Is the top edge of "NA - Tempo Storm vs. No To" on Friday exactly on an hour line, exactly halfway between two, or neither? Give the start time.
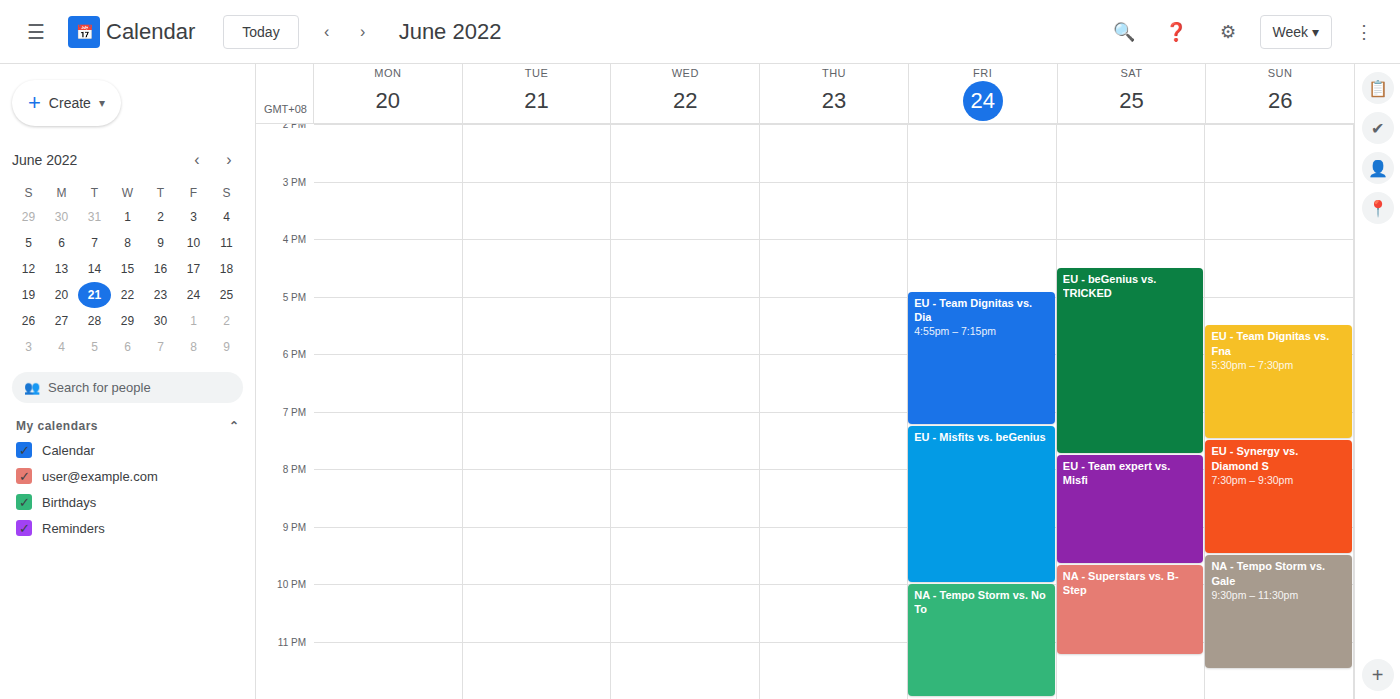
10:00 PM -- exactly on the 10 PM line.